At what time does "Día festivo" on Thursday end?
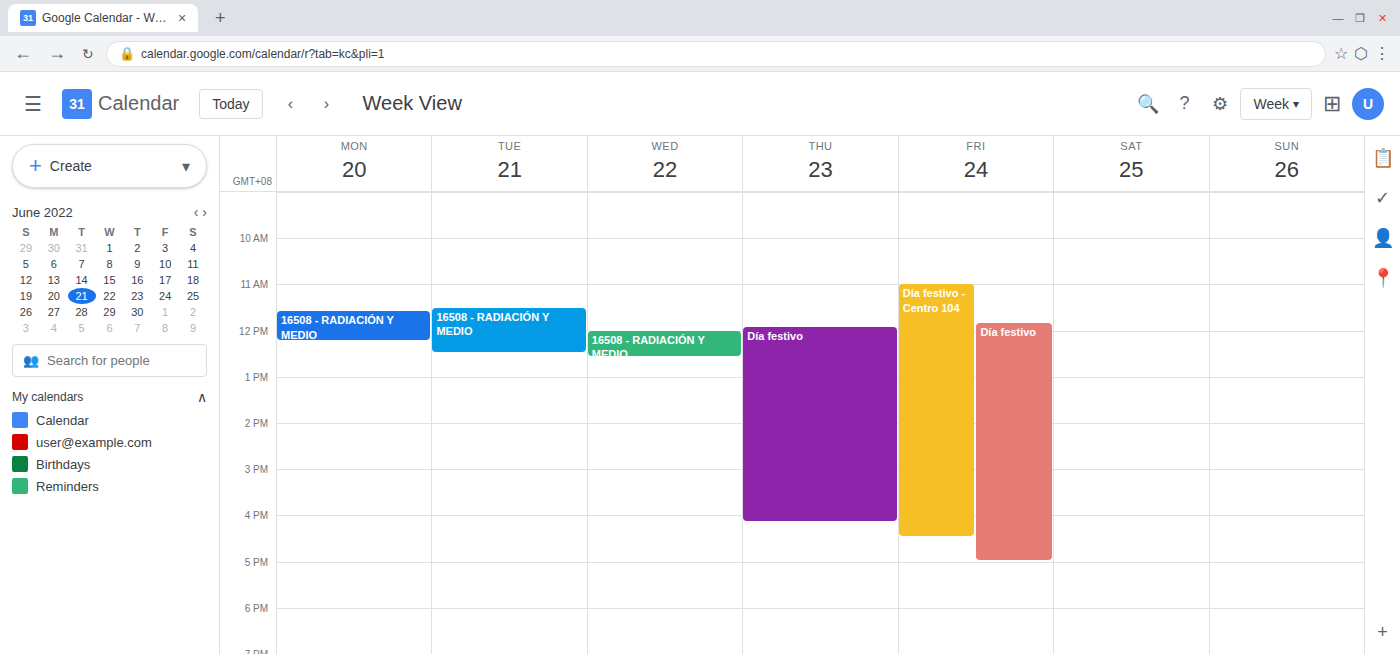
4:10 PM